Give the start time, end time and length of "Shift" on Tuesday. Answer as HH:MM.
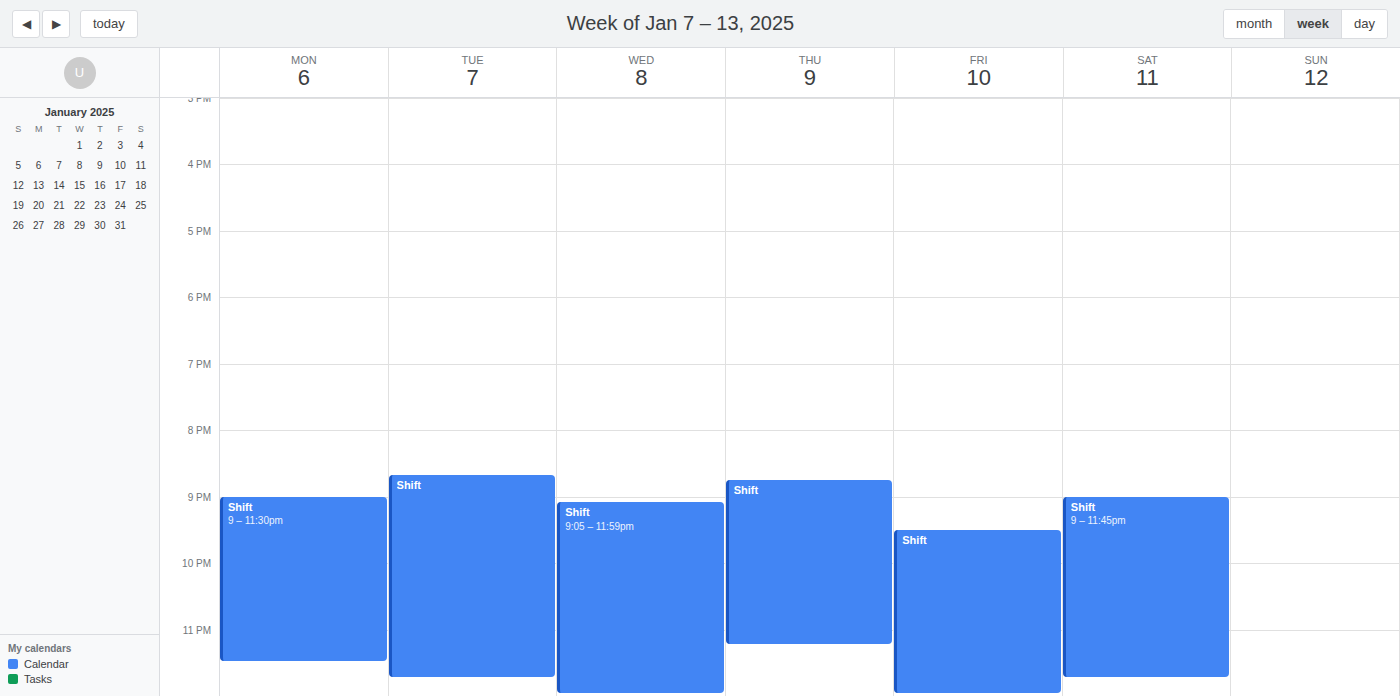
20:40 to 23:45, 3 hours 5 minutes